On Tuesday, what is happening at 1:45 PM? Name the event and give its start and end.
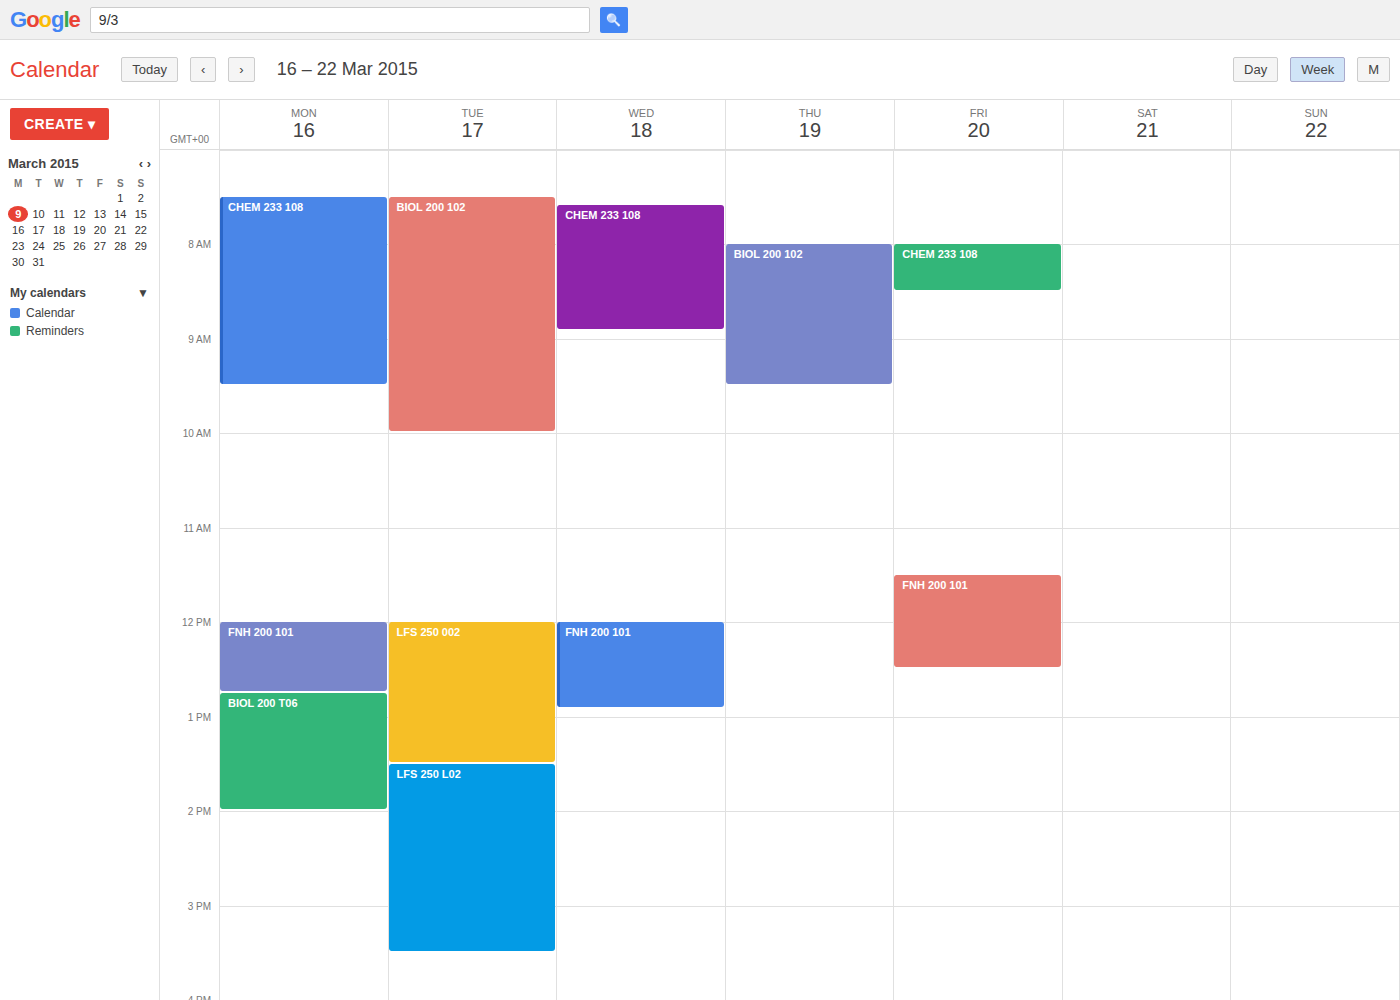
"LFS 250 L02", 1:30 PM to 3:30 PM